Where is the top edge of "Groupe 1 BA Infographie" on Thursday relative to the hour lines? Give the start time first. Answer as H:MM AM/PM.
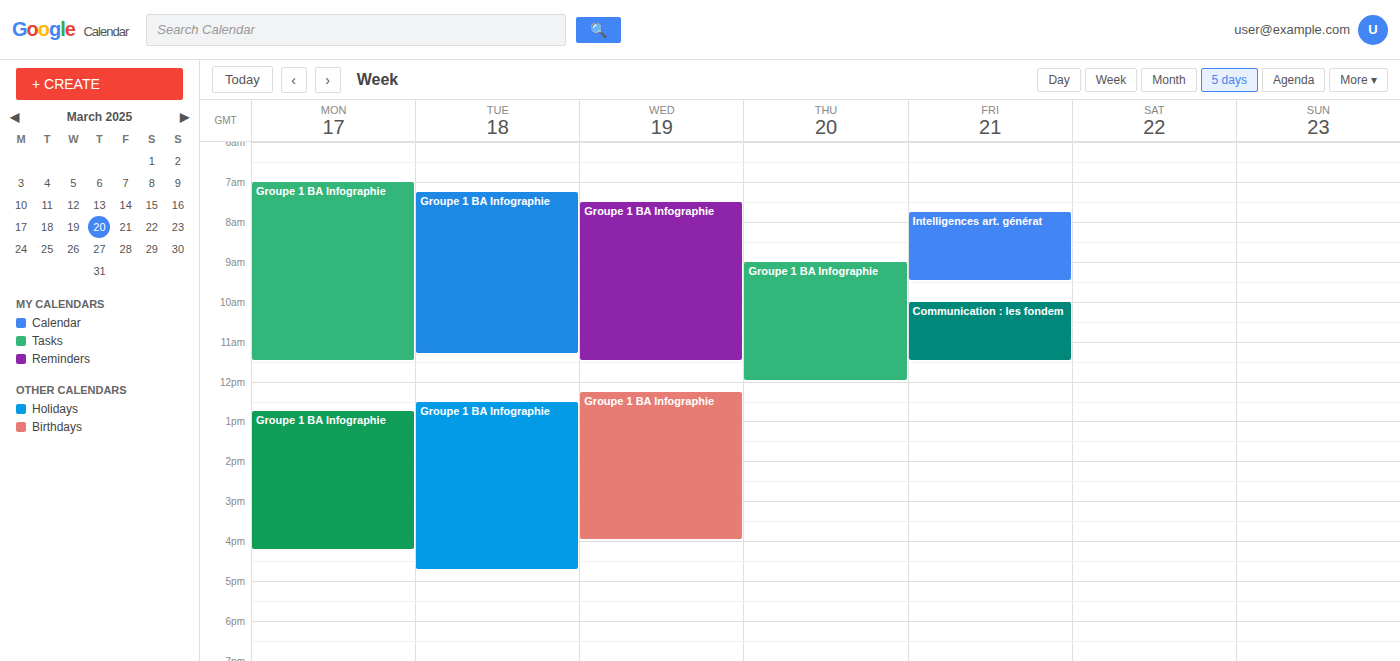
9:00 AM -- exactly on the 9 AM line.